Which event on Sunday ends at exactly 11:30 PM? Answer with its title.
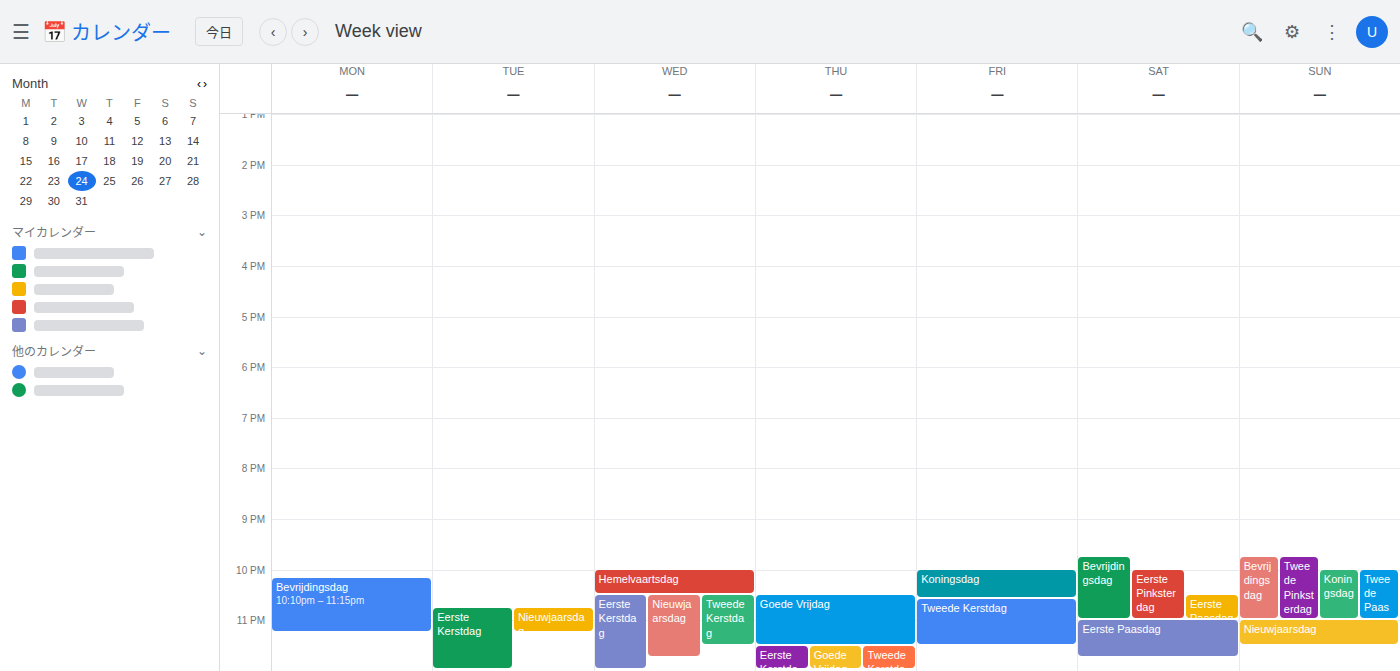
"Nieuwjaarsdag"